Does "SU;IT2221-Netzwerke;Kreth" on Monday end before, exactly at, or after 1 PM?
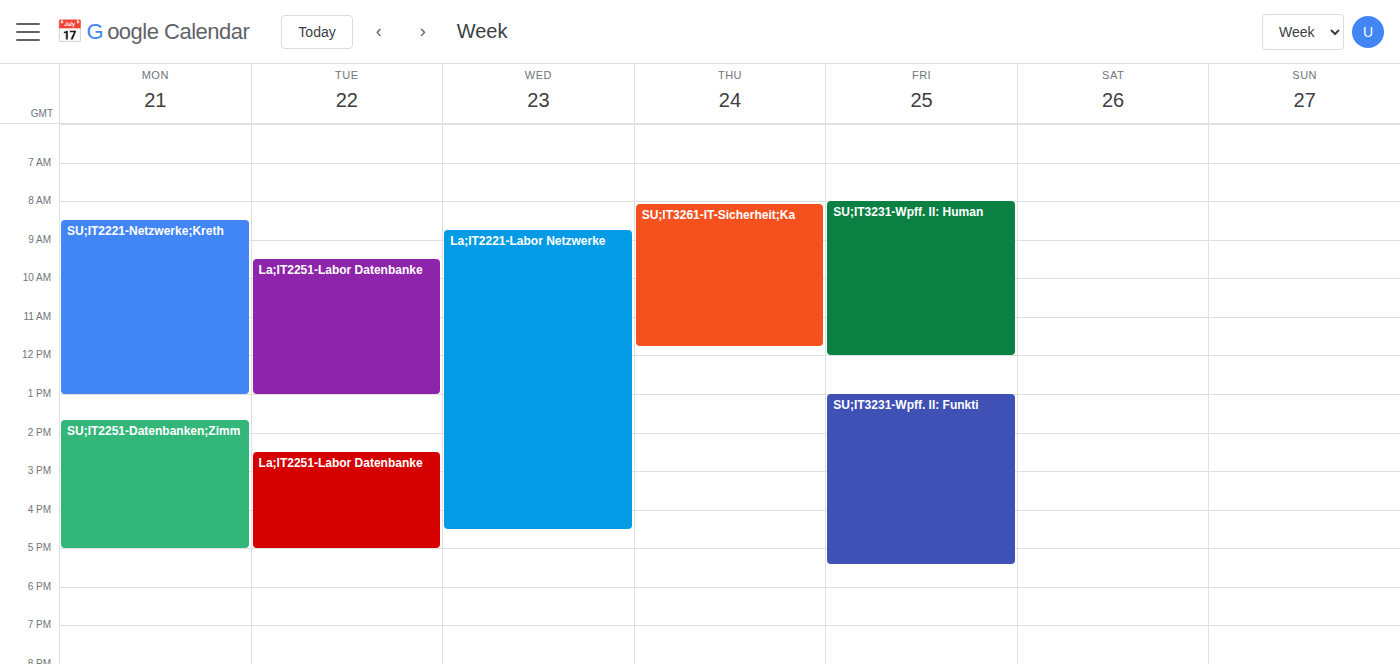
1:00 PM -- exactly at 1 PM, on the 1 PM line.